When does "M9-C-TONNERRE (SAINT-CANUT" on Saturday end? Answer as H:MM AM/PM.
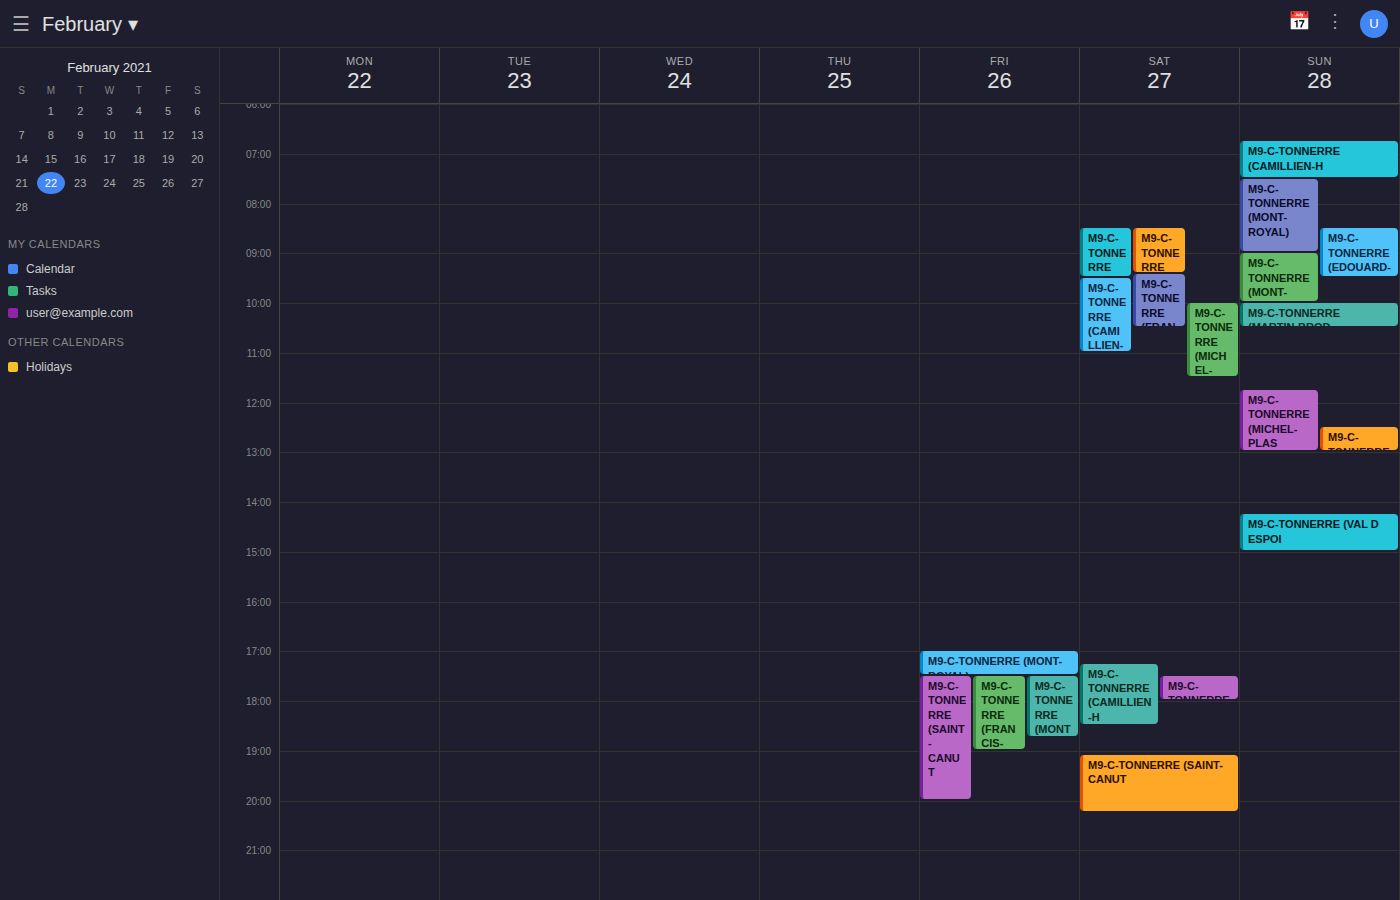
8:15 PM